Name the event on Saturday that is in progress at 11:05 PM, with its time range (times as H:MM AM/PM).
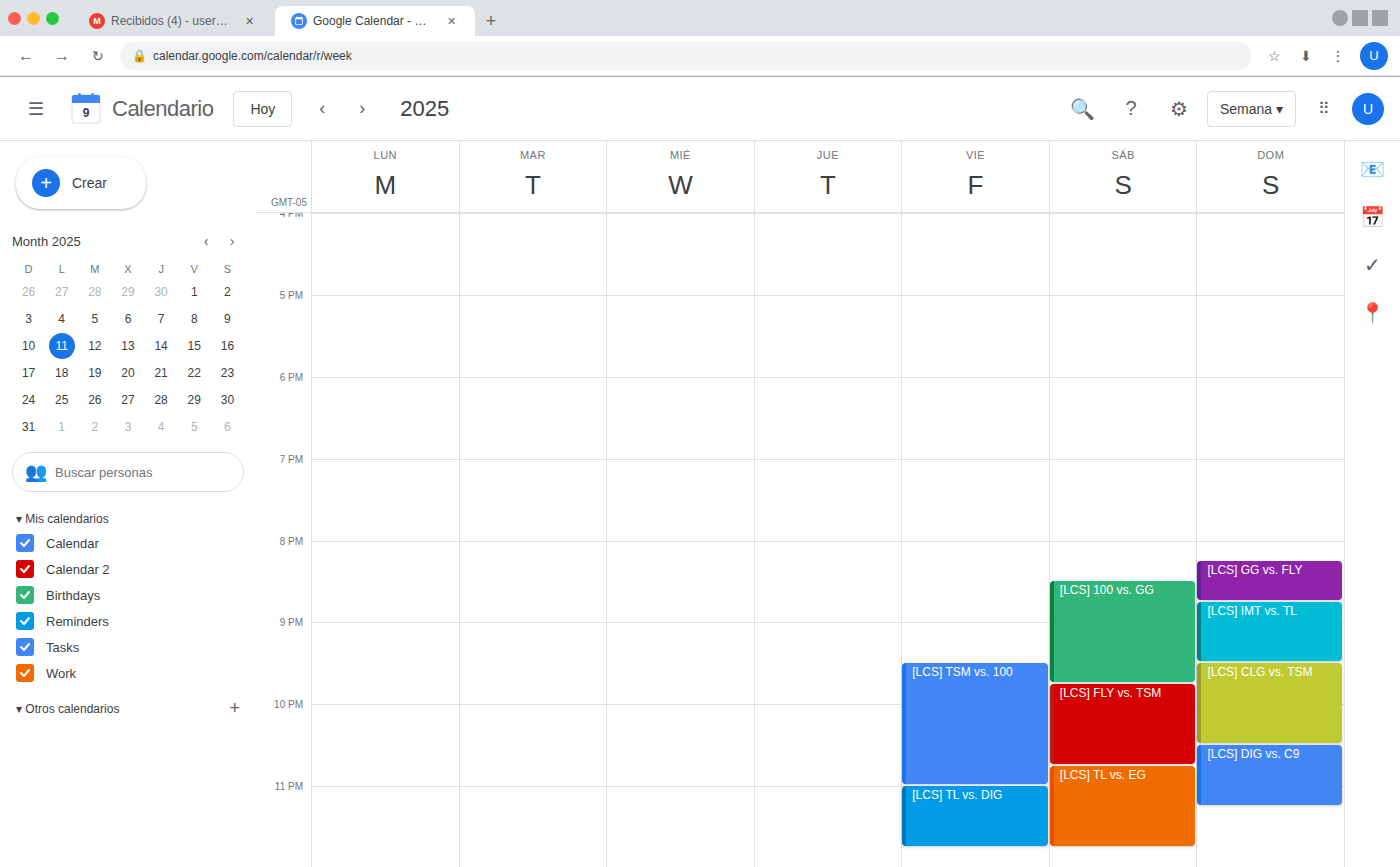
"[LCS] TL vs. EG", 10:45 PM to 11:45 PM